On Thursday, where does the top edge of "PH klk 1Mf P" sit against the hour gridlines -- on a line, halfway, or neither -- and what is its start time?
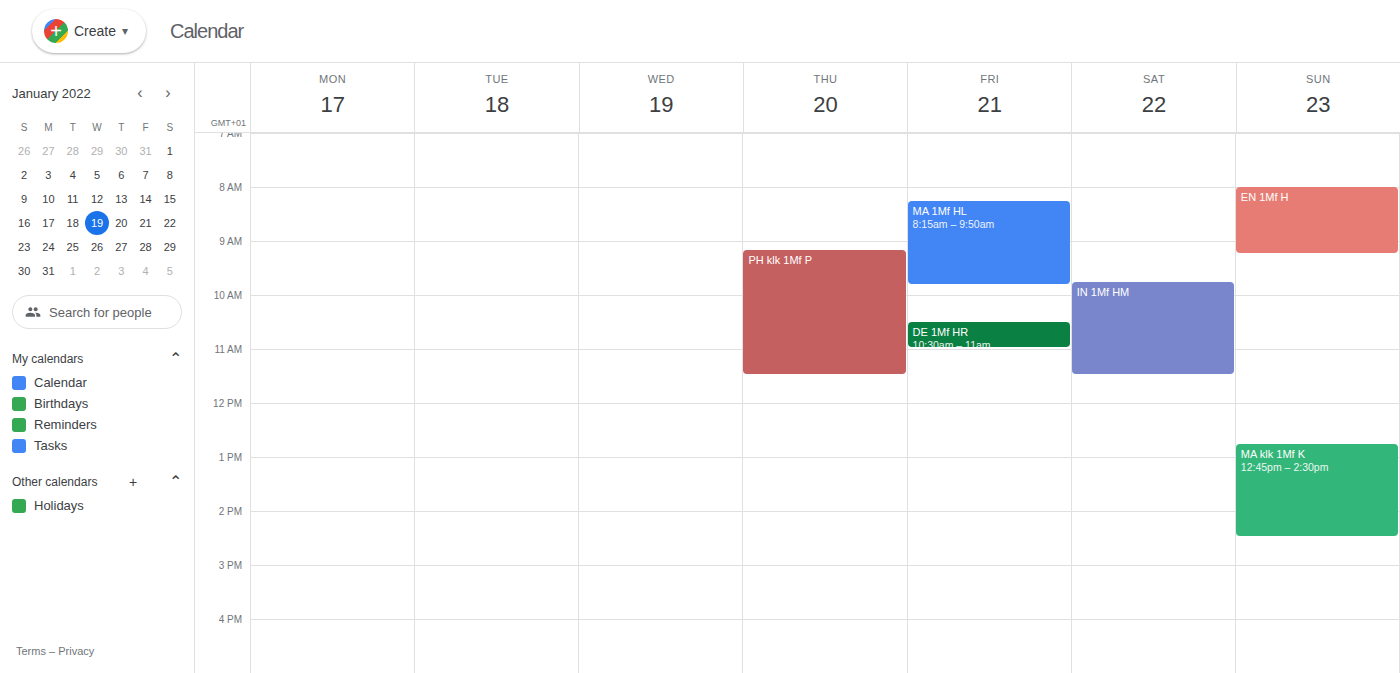
09:10 -- neither: 10 minutes below the 09:00 line and 50 minutes above the 10:00 line.